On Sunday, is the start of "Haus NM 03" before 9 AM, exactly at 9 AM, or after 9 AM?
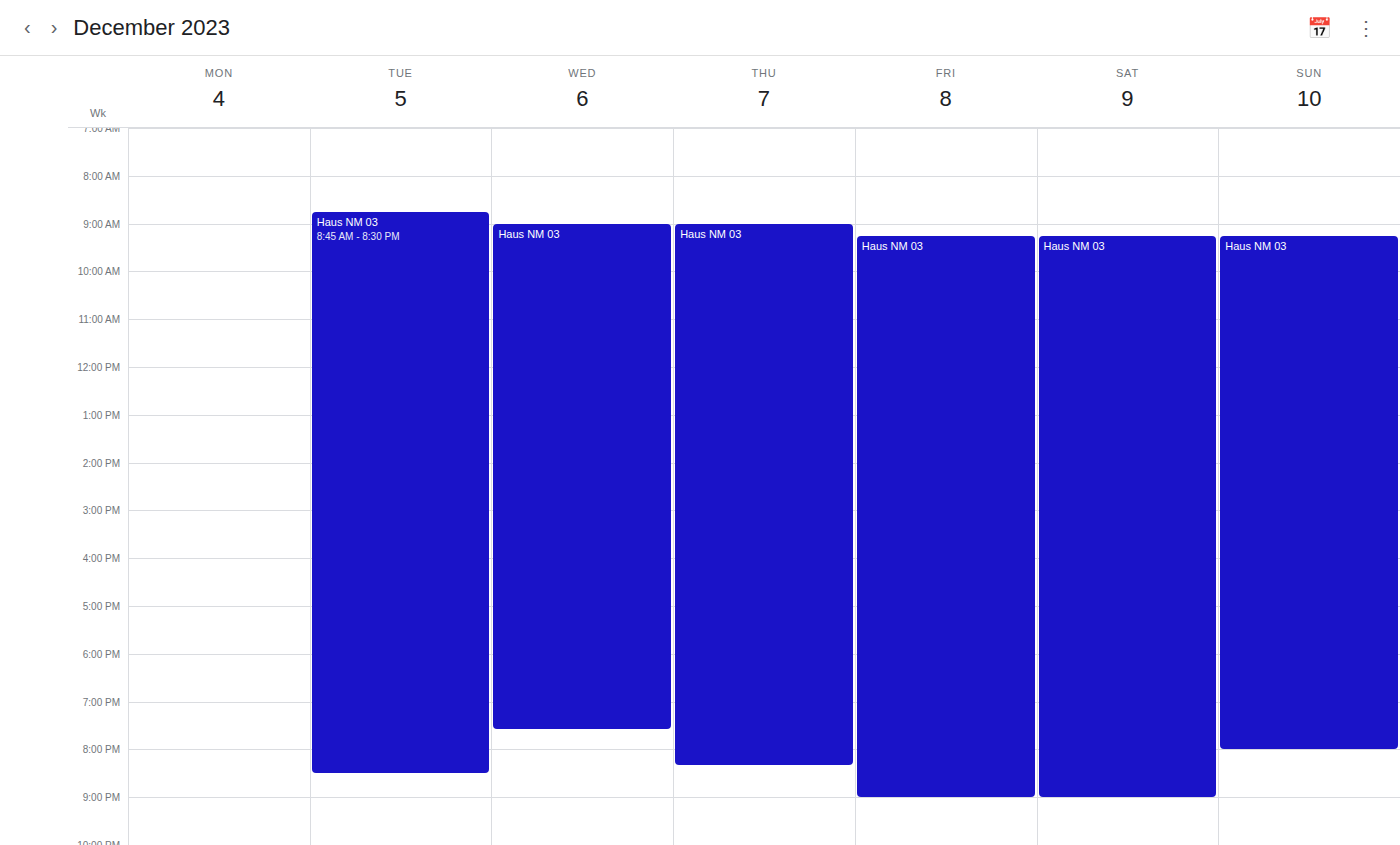
9:15 AM -- after 9 AM, 15 minutes below the 9 AM line.